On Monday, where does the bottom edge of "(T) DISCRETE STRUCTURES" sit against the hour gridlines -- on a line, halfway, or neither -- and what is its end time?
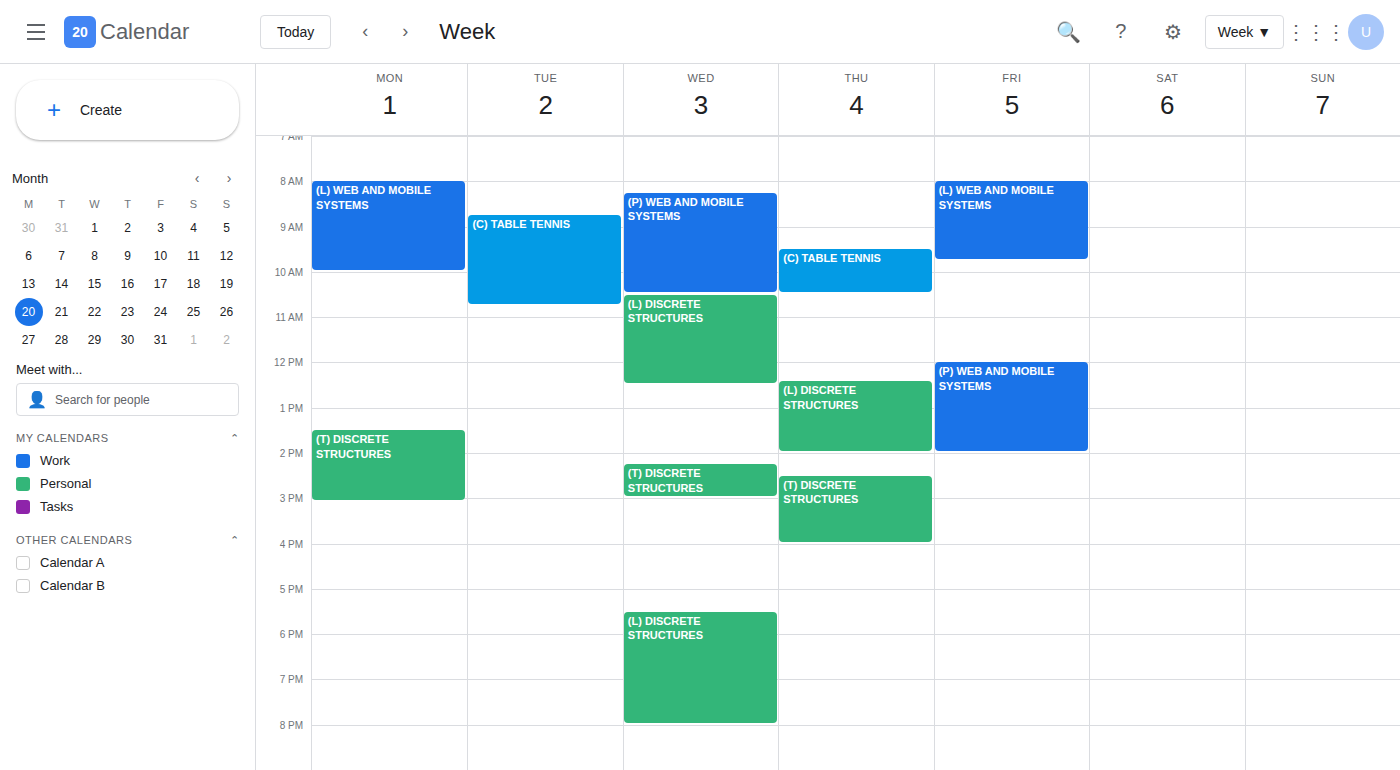
3:05 PM -- neither: 5 minutes below the 3 PM line and 55 minutes above the 4 PM line.